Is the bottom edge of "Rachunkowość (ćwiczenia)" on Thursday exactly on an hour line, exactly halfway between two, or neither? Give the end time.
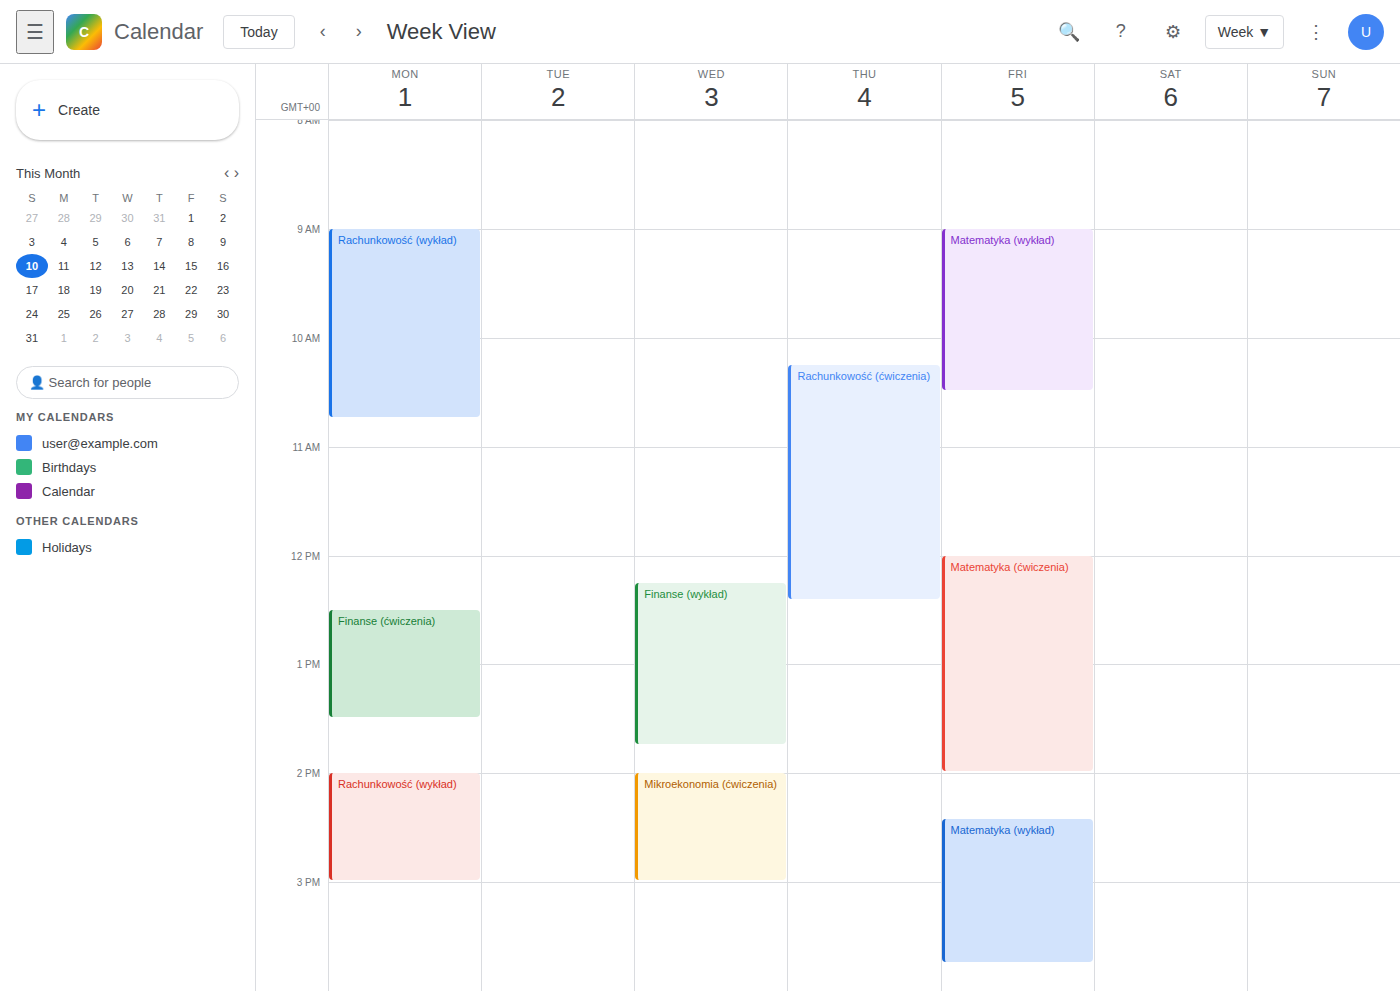
12:25 PM -- neither: 25 minutes below the 12 PM line and 35 minutes above the 1 PM line.